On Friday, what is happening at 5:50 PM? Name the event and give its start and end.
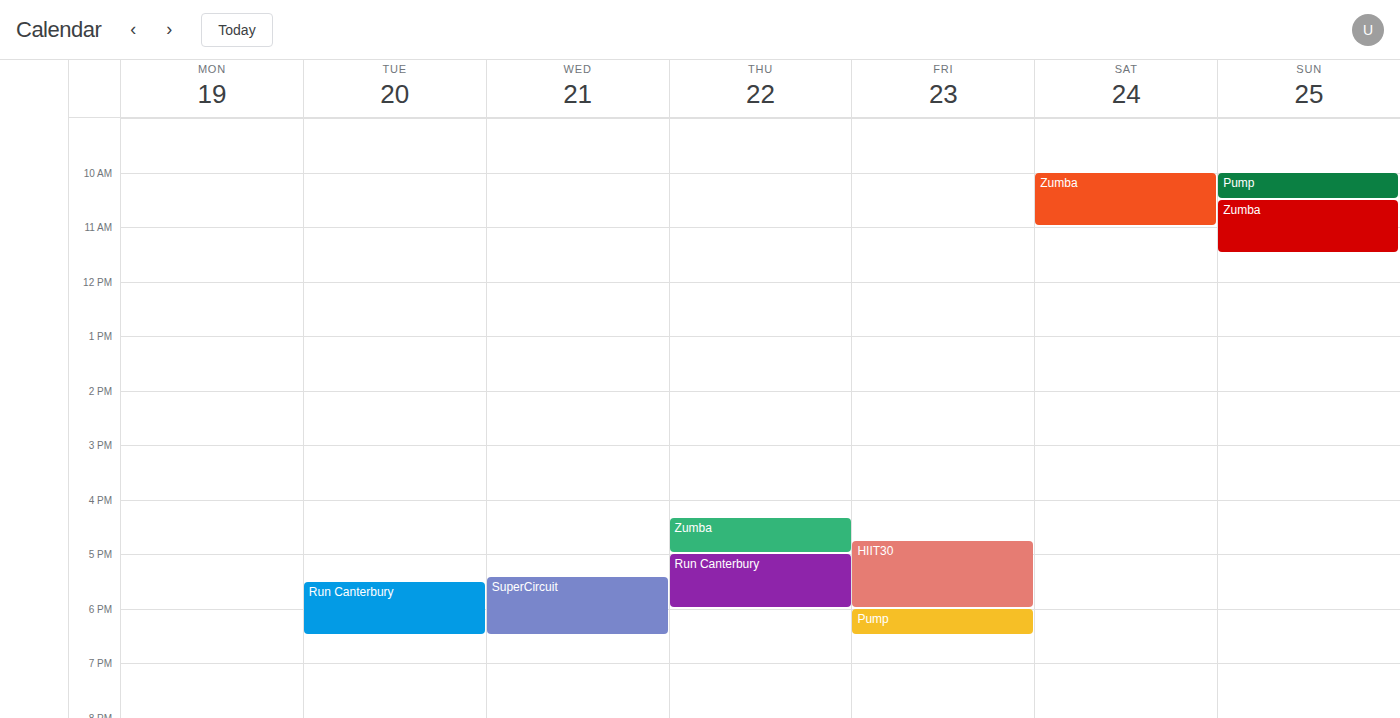
"HIIT30", 4:45 PM to 6:00 PM